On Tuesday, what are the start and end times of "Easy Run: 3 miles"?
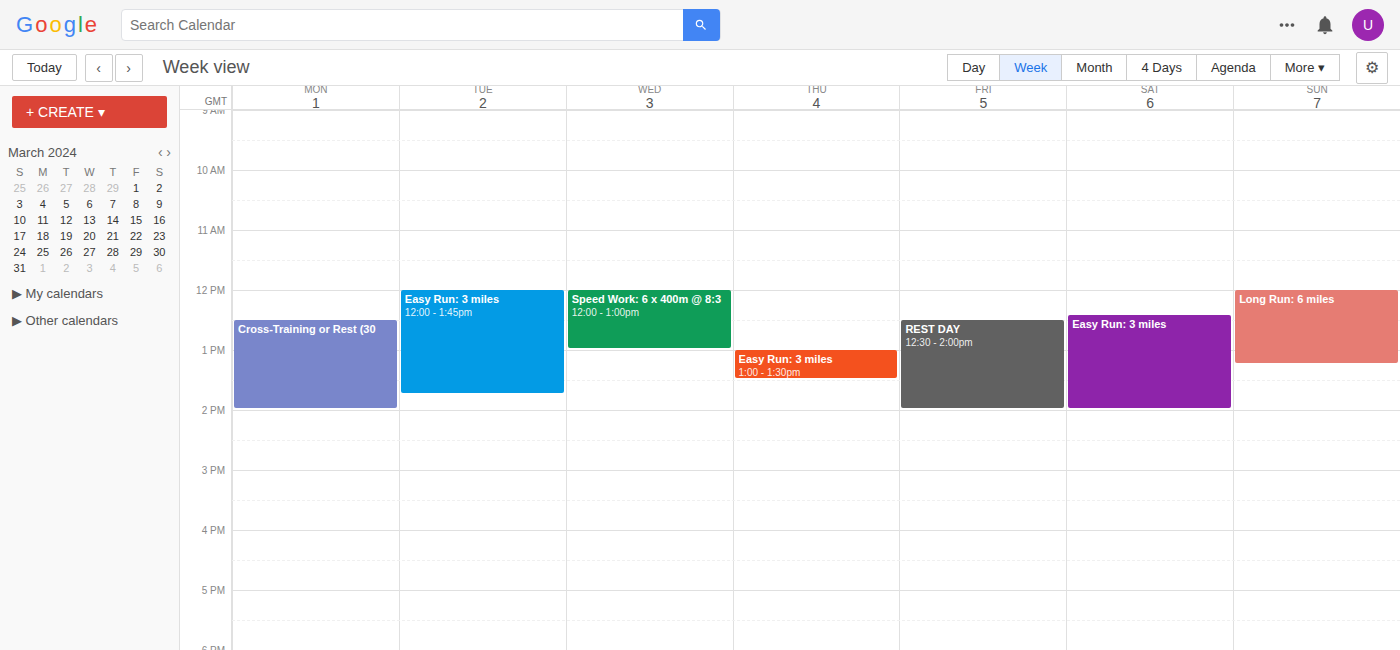
12:00 PM to 1:45 PM